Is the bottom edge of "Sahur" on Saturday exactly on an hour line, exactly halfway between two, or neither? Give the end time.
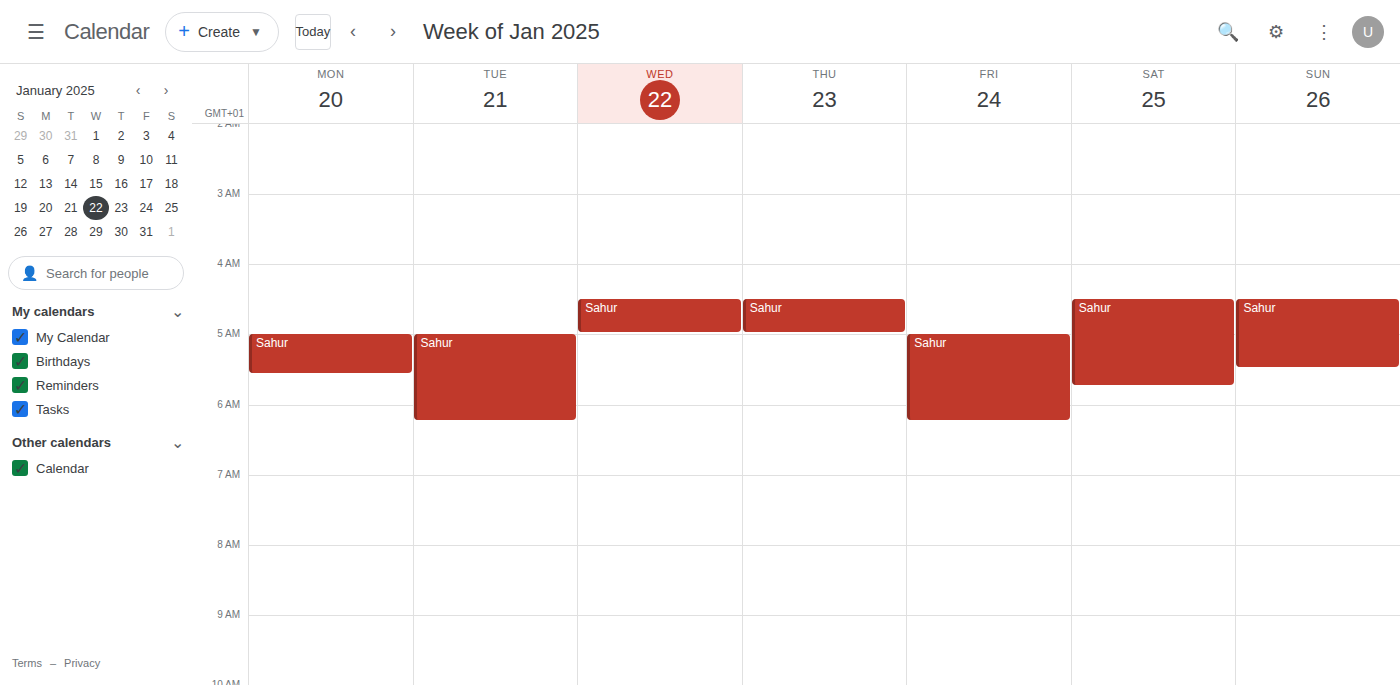
5:45 AM -- neither: three quarters of the way from the 5 AM line to the 6 AM line.